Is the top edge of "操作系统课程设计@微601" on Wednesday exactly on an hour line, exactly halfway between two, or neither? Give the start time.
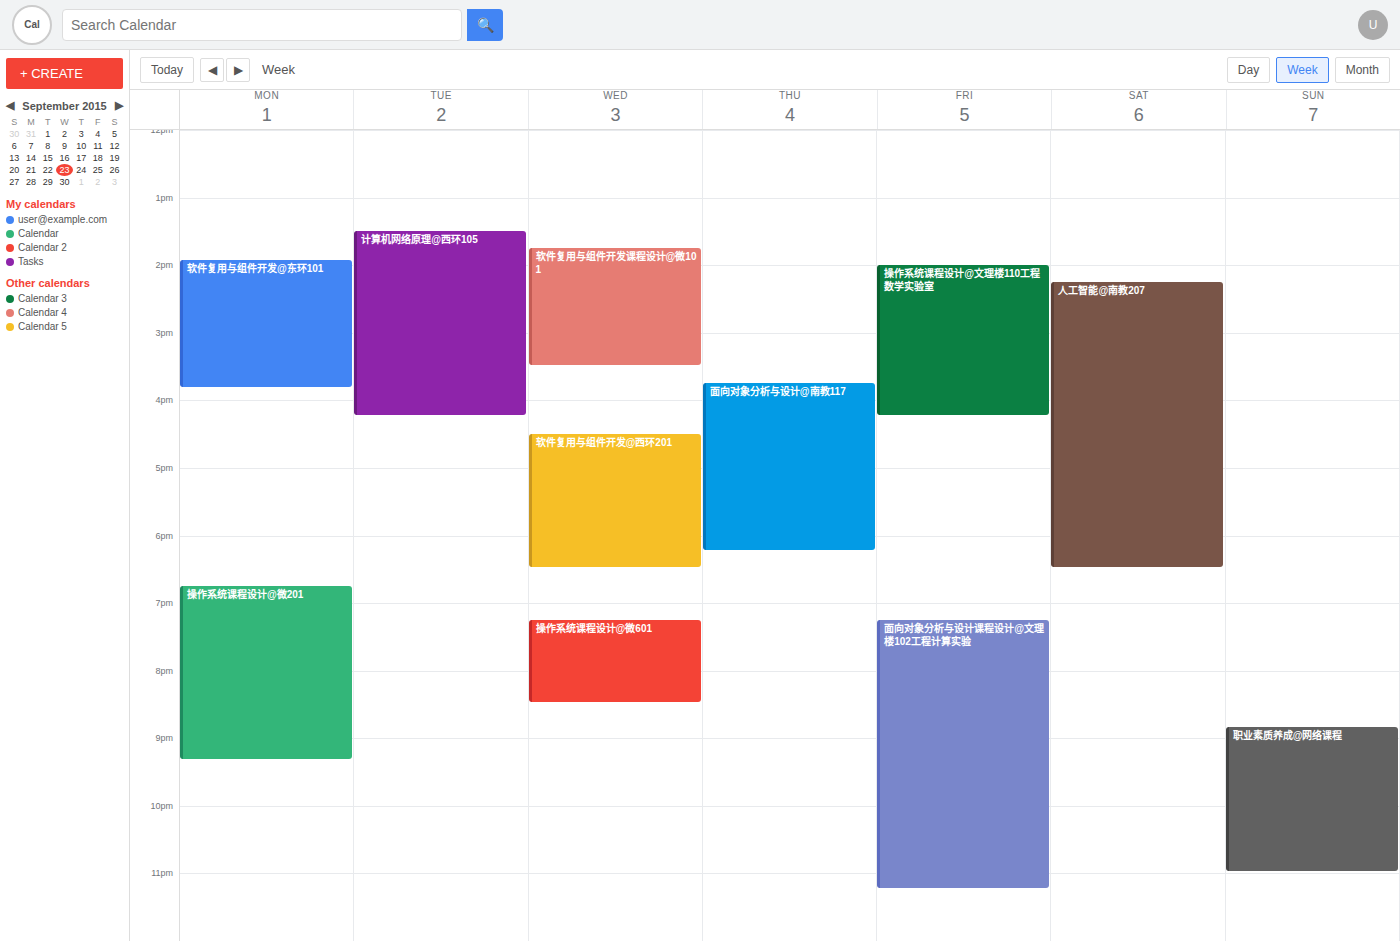
19:15 -- neither: a quarter of the way from the 19:00 line to the 20:00 line.